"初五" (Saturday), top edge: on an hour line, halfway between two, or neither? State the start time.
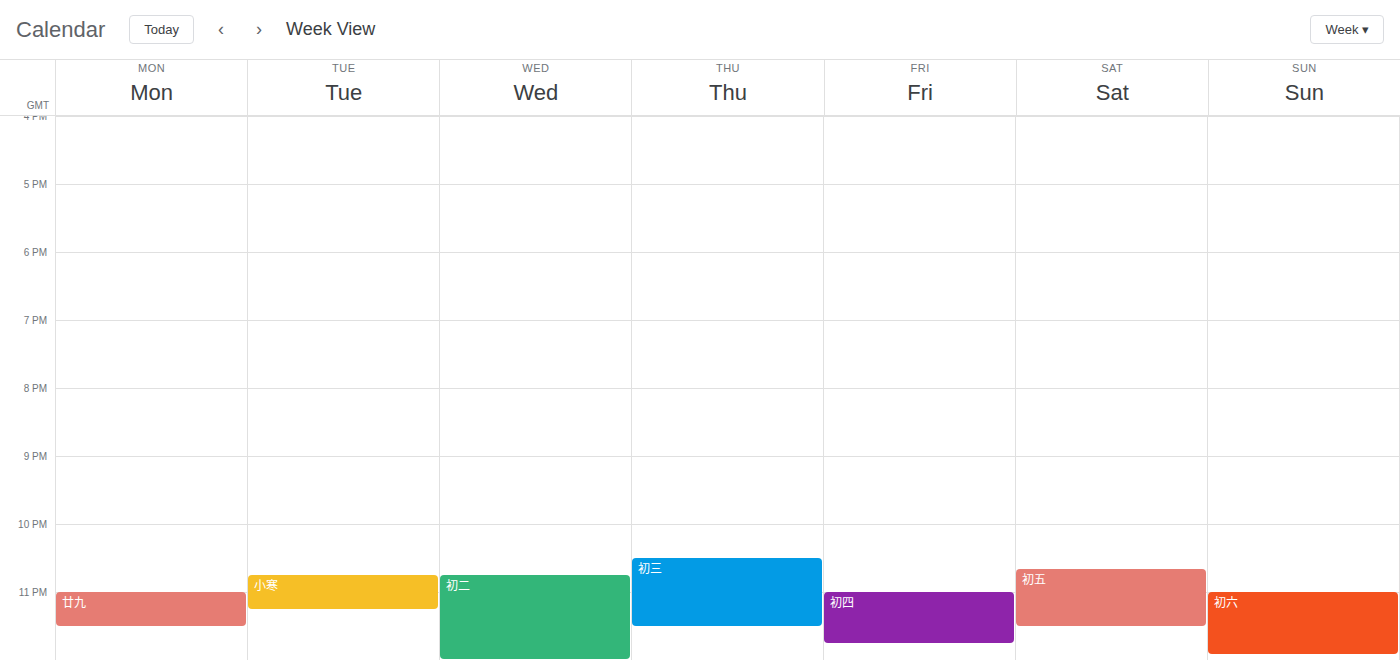
10:40 PM -- neither: 40 minutes below the 10 PM line and 20 minutes above the 11 PM line.